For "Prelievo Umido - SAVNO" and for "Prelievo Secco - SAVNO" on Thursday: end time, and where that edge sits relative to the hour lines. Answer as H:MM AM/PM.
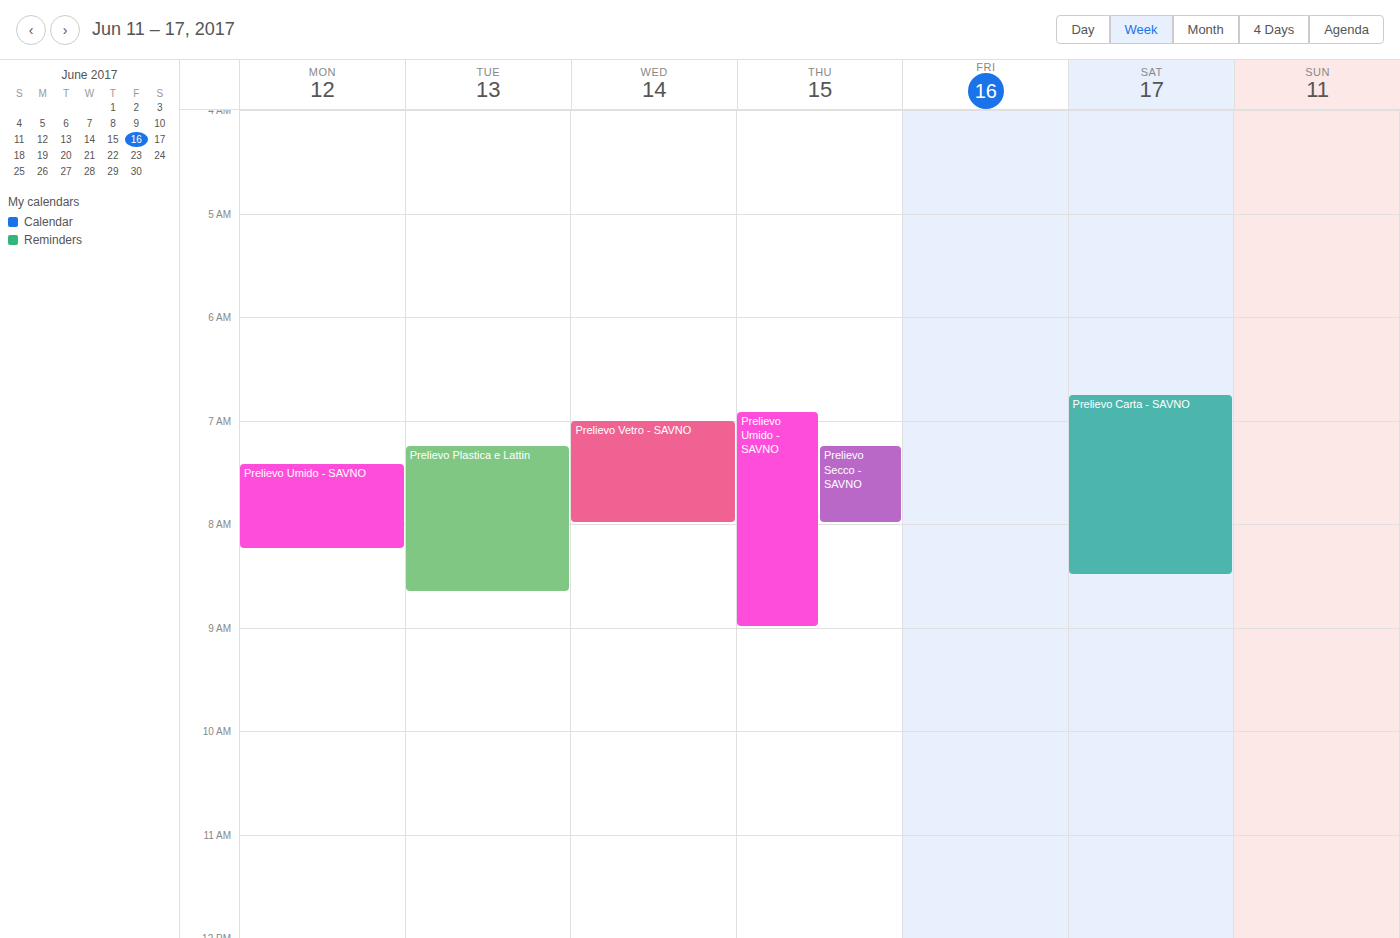
"Prelievo Umido - SAVNO": 9:00 AM, exactly on the 9 AM line. "Prelievo Secco - SAVNO": 8:00 AM, exactly on the 8 AM line.